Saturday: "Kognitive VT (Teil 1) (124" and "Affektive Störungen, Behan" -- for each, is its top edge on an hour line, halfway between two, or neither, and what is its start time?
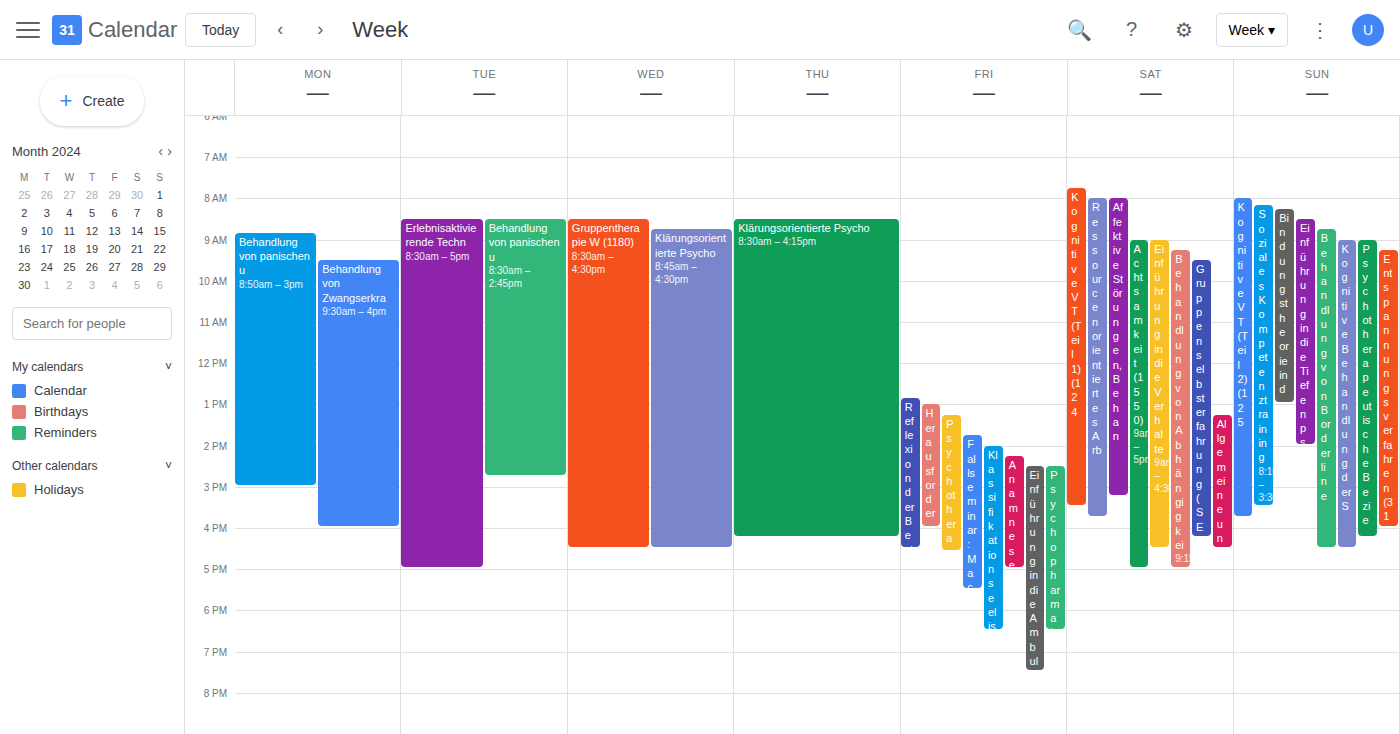
"Kognitive VT (Teil 1) (124": 7:45 AM, neither: three quarters of the way from the 7 AM line to the 8 AM line. "Affektive Störungen, Behan": 8:00 AM, exactly on the 8 AM line.